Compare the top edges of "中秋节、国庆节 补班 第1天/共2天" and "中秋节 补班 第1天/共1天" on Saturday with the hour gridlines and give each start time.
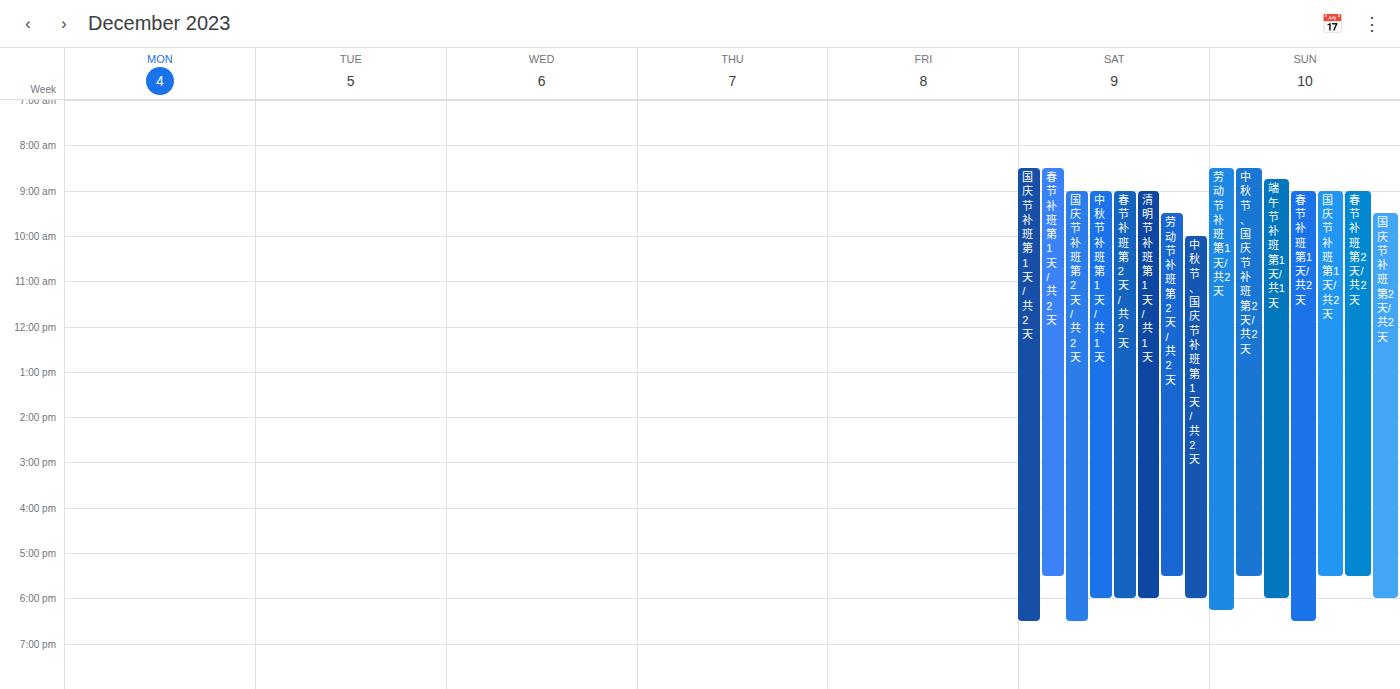
"中秋节、国庆节 补班 第1天/共2天": 10:00 AM, exactly on the 10 AM line. "中秋节 补班 第1天/共1天": 9:00 AM, exactly on the 9 AM line.